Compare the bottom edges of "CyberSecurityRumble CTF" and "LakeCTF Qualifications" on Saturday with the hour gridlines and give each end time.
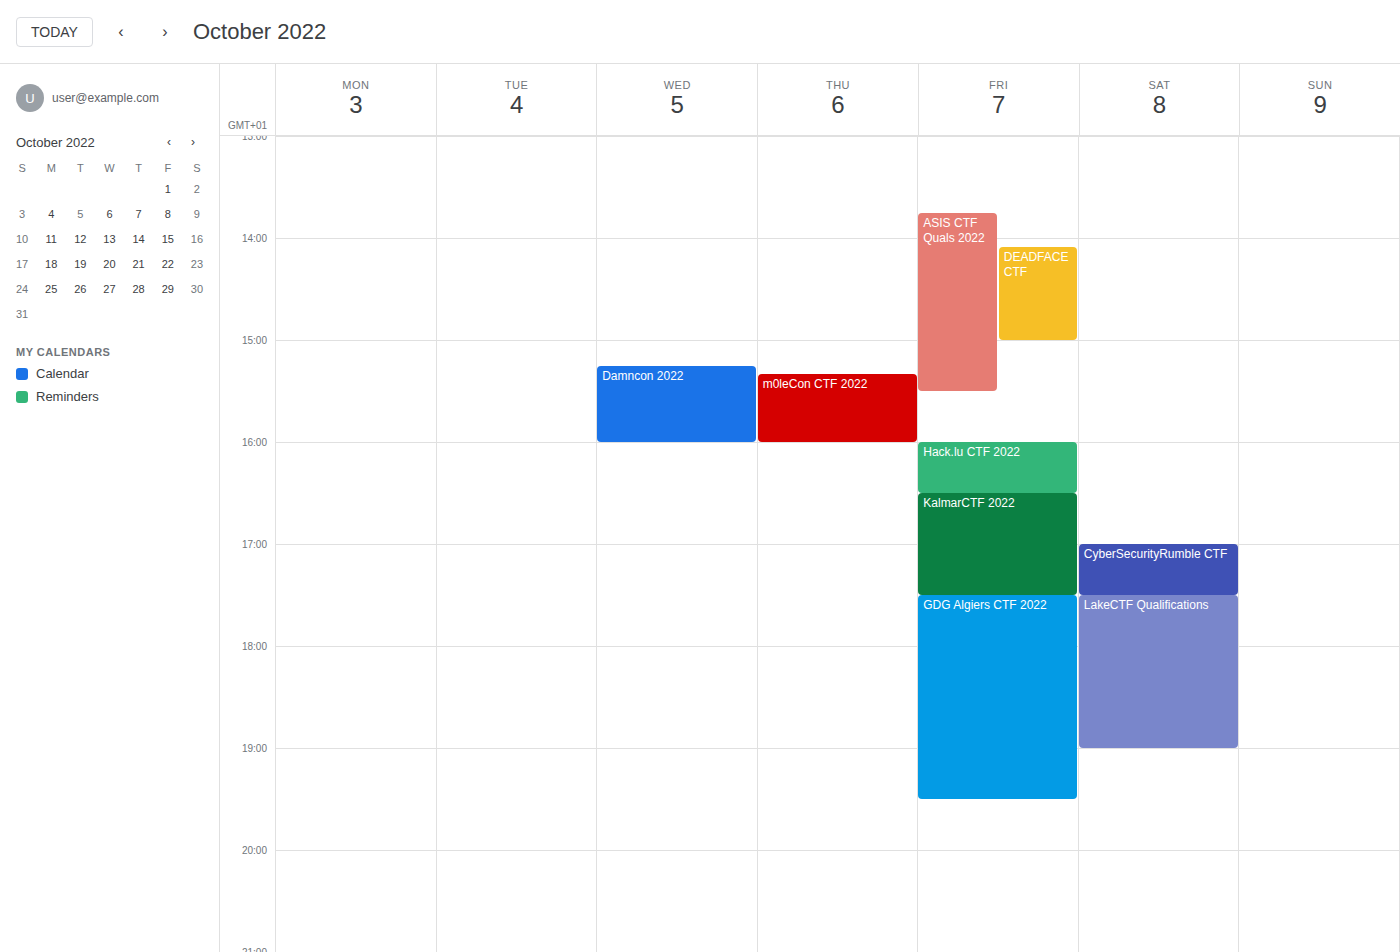
"CyberSecurityRumble CTF": 5:30 PM, halfway between the 5 PM and 6 PM lines. "LakeCTF Qualifications": 7:00 PM, exactly on the 7 PM line.